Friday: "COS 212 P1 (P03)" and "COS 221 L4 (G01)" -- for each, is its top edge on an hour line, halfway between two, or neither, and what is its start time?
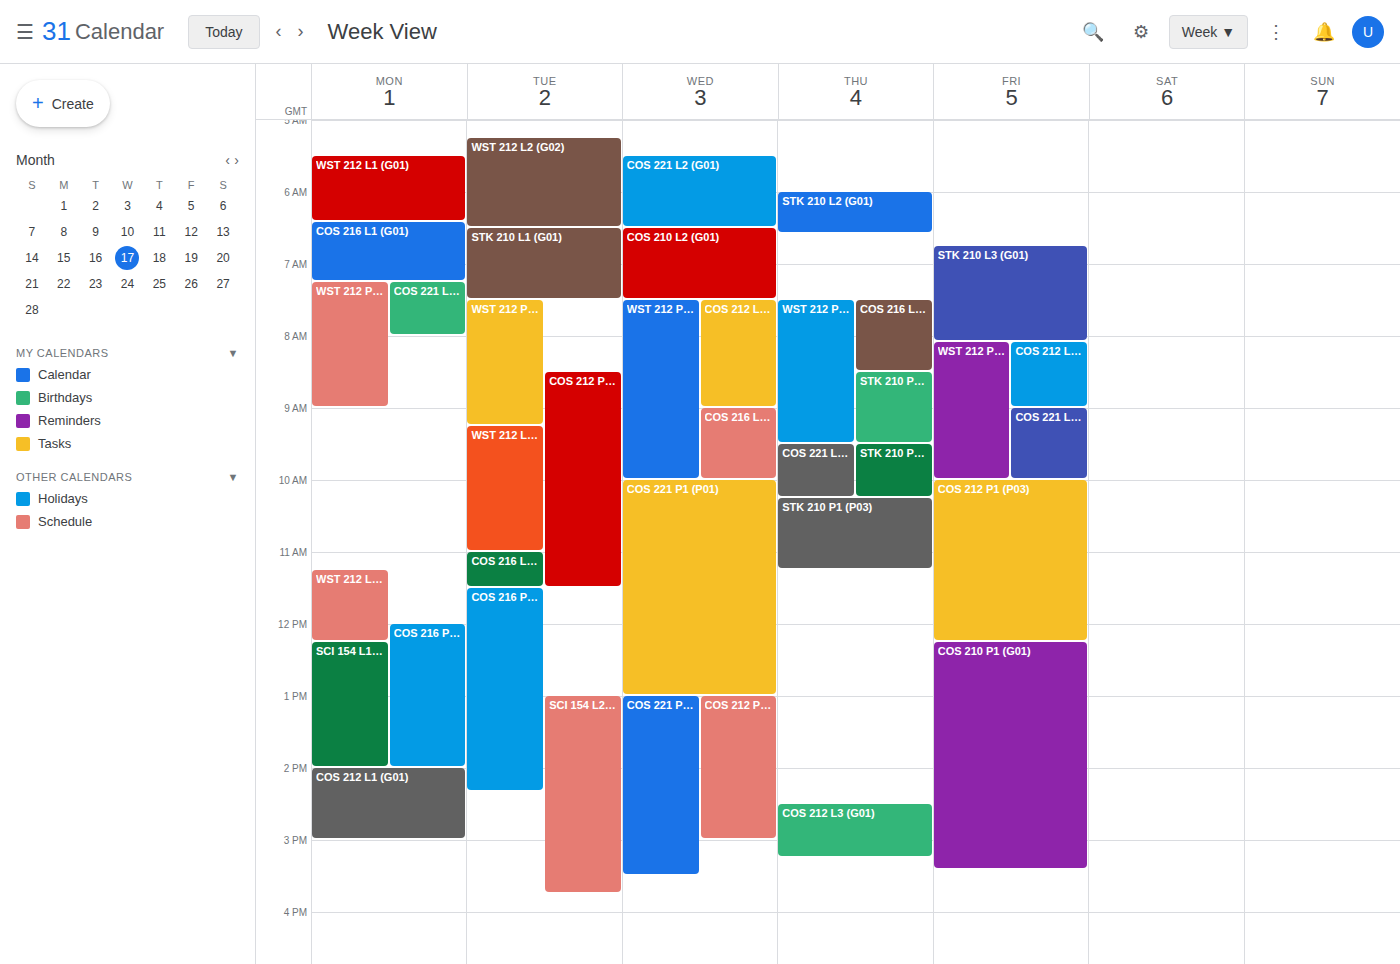
"COS 212 P1 (P03)": 10:00 AM, exactly on the 10 AM line. "COS 221 L4 (G01)": 9:00 AM, exactly on the 9 AM line.